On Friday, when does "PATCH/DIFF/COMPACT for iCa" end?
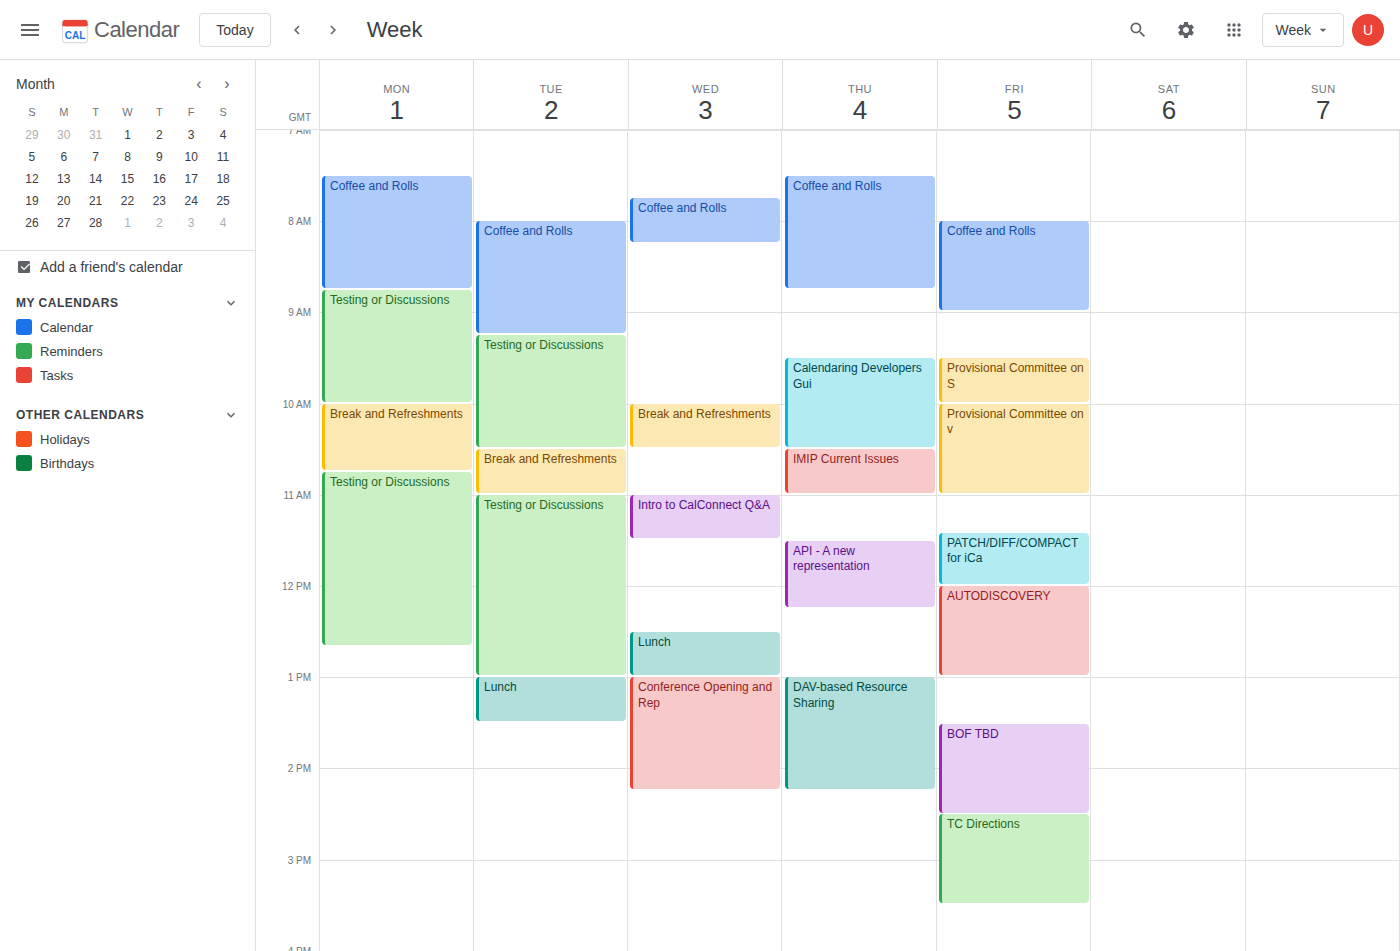
12:00 PM